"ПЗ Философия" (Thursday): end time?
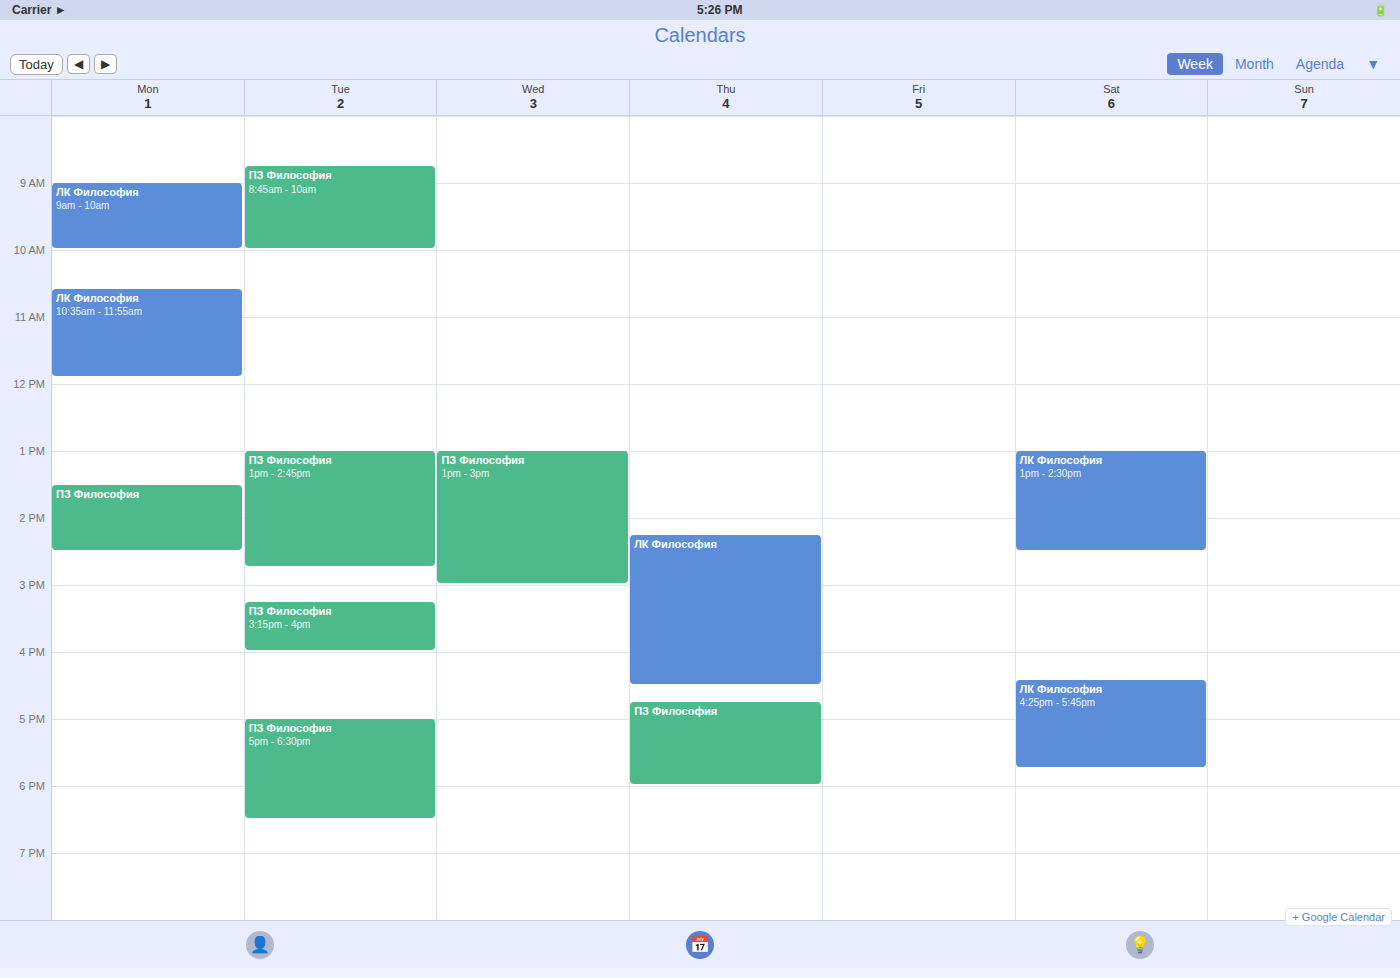
6:00 PM